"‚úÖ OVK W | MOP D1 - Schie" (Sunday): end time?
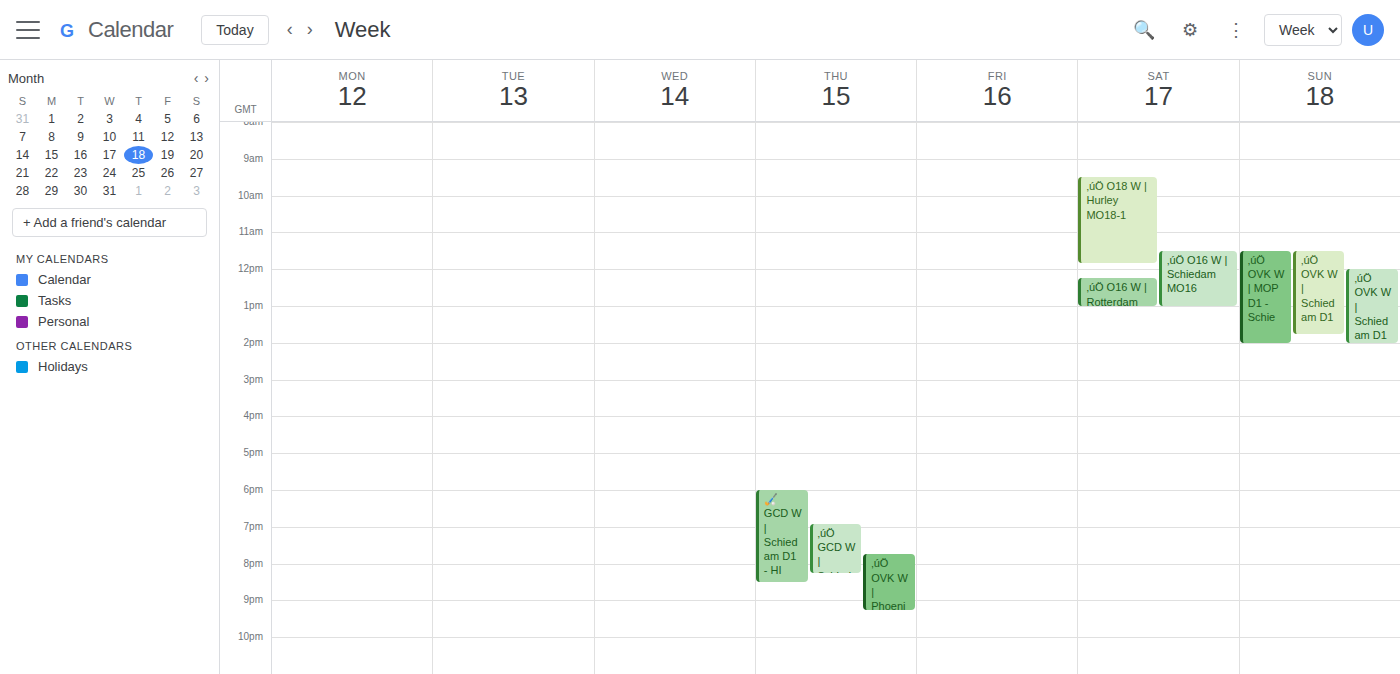
2:00 PM